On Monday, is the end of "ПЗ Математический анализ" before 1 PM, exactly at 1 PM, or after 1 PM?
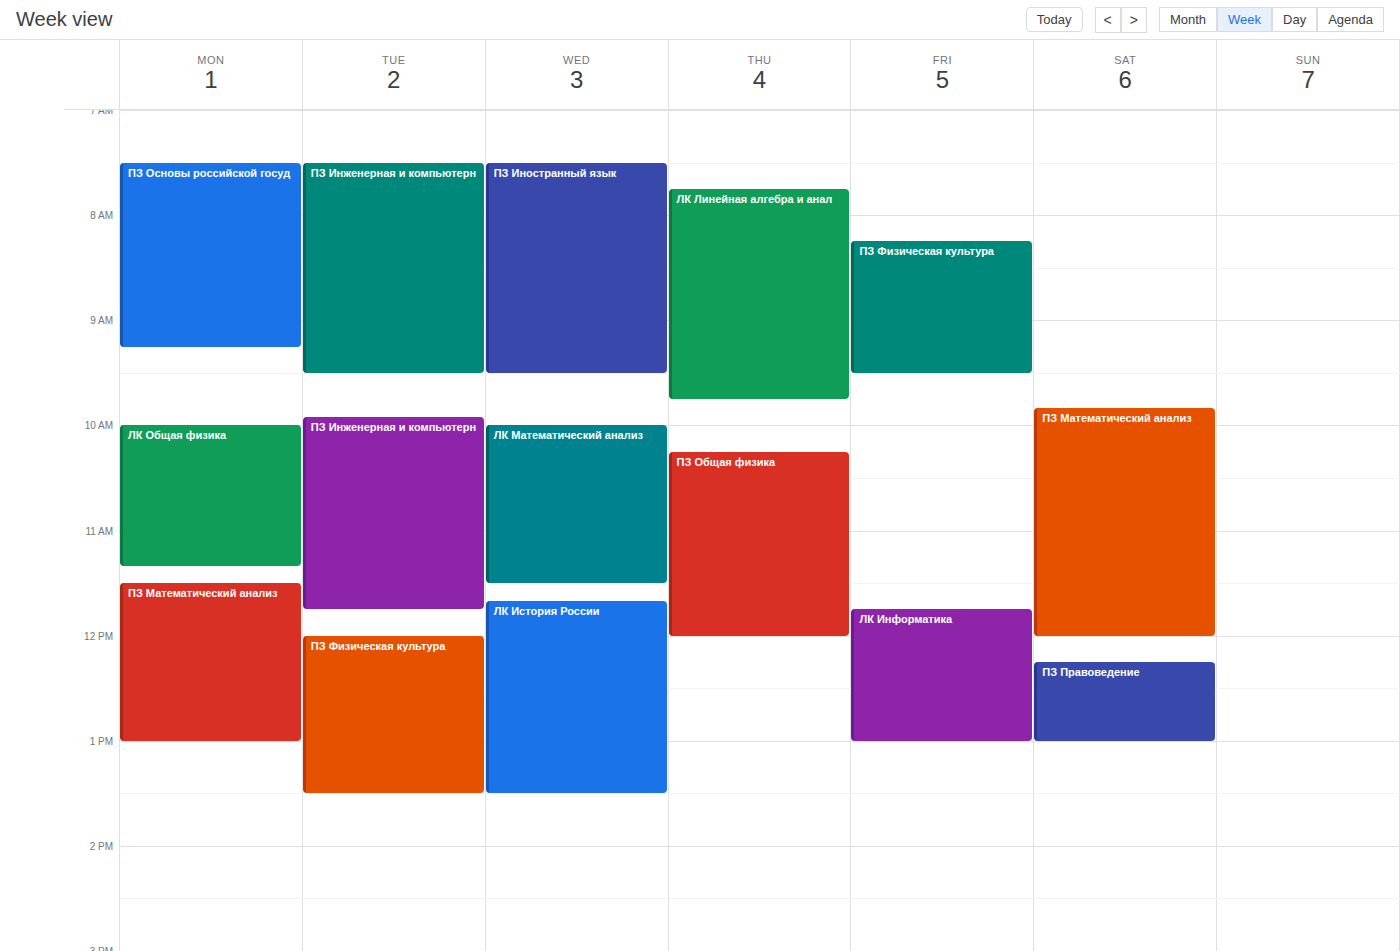
1:00 PM -- exactly at 1 PM, on the 1 PM line.